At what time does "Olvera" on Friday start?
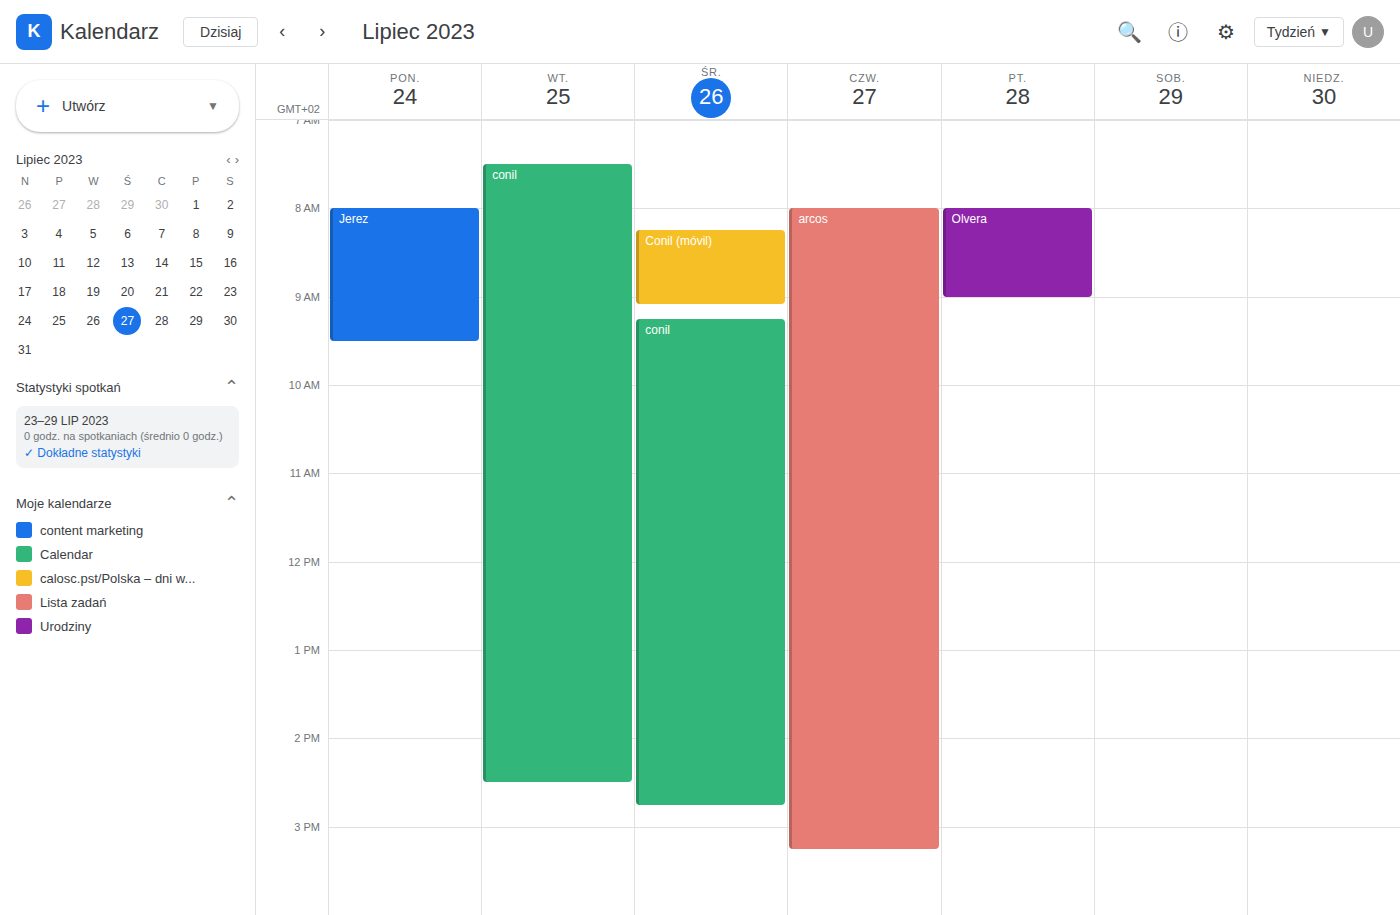
8:00 AM